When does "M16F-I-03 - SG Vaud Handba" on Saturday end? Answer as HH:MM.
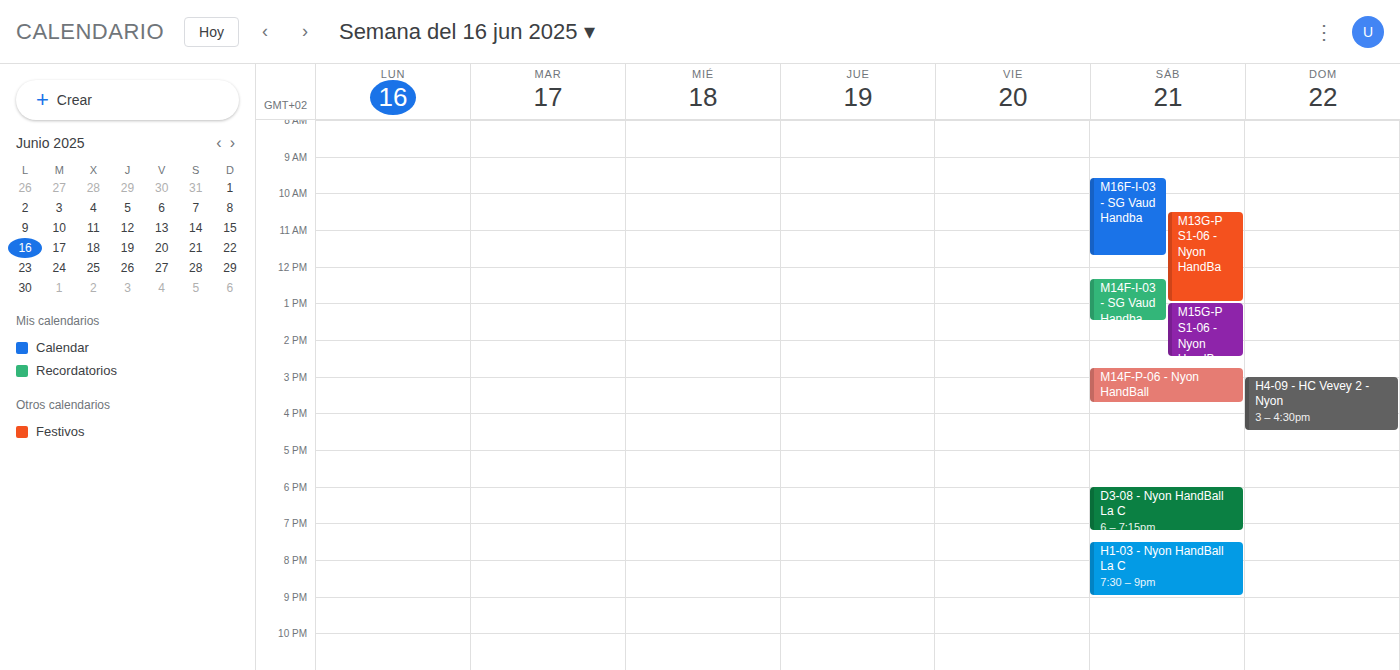
11:45